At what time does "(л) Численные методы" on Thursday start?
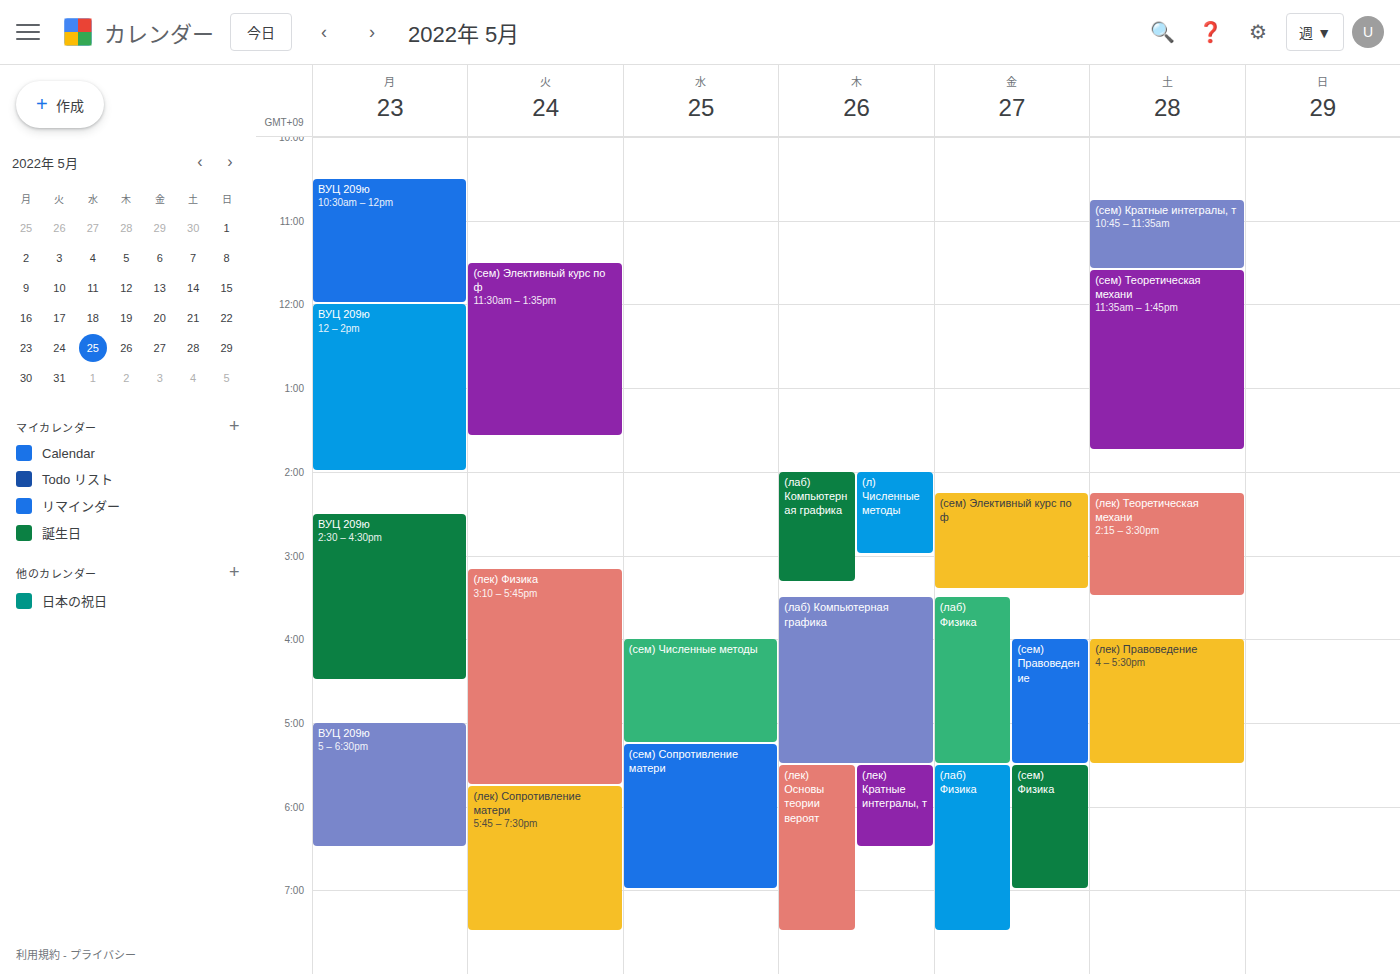
2:00 PM